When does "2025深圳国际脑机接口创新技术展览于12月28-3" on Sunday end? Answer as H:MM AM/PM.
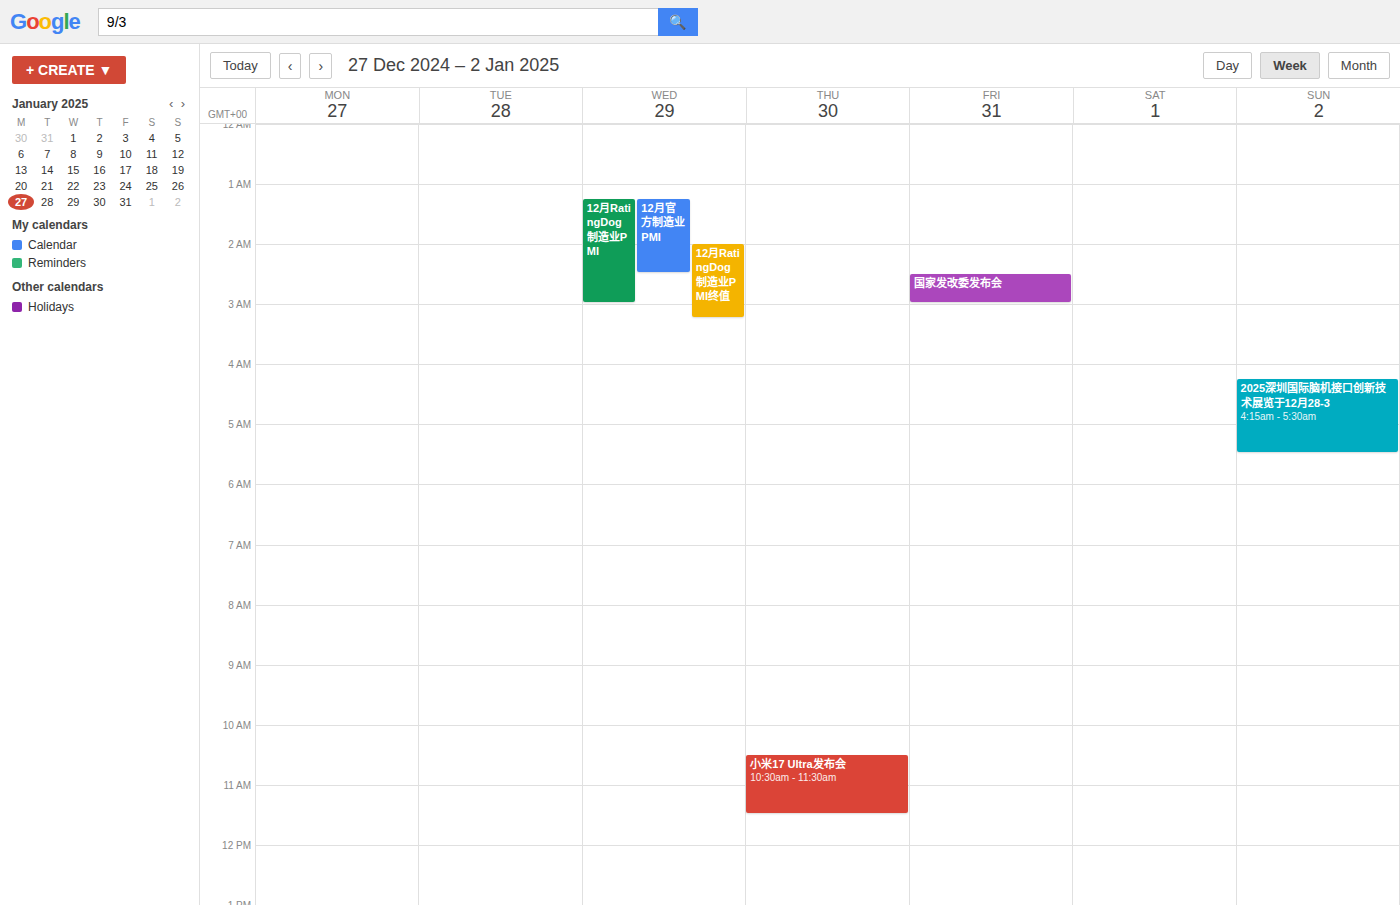
5:30 AM